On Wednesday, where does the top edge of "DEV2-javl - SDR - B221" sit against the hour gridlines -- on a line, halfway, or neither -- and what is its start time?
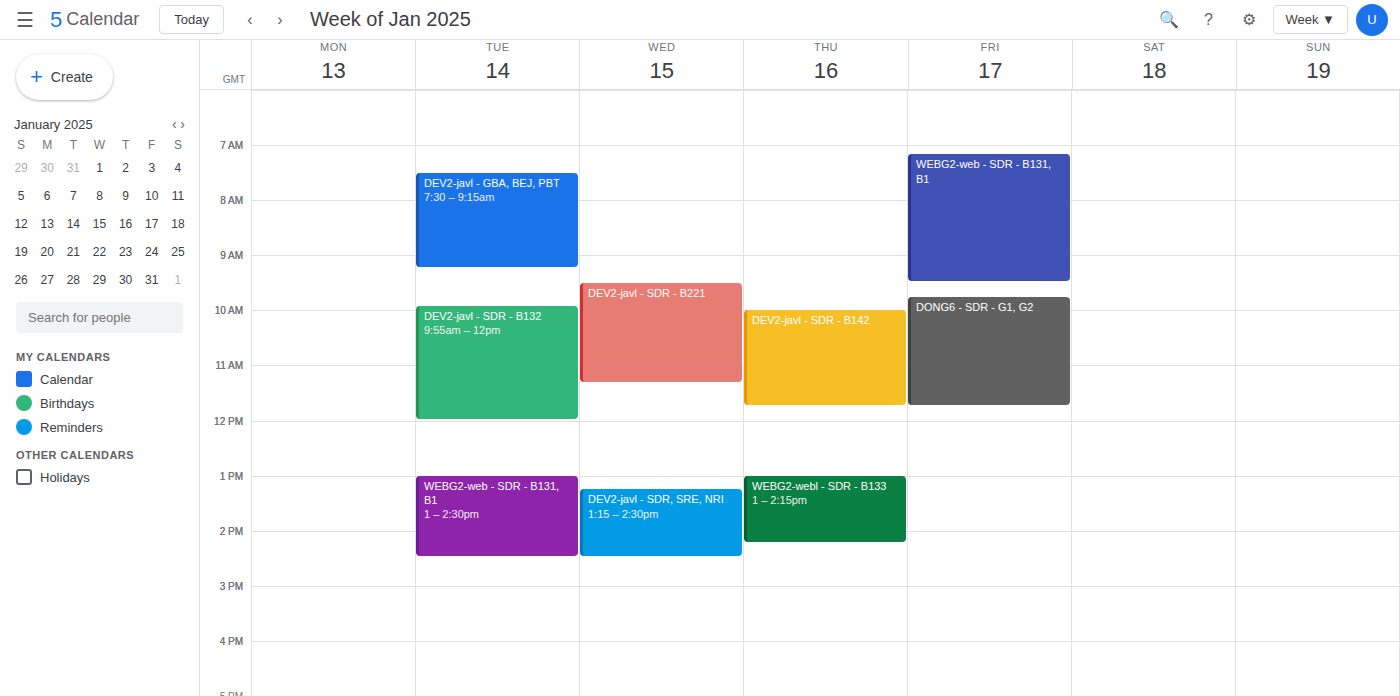
9:30 AM -- halfway between the 9 AM and 10 AM lines.